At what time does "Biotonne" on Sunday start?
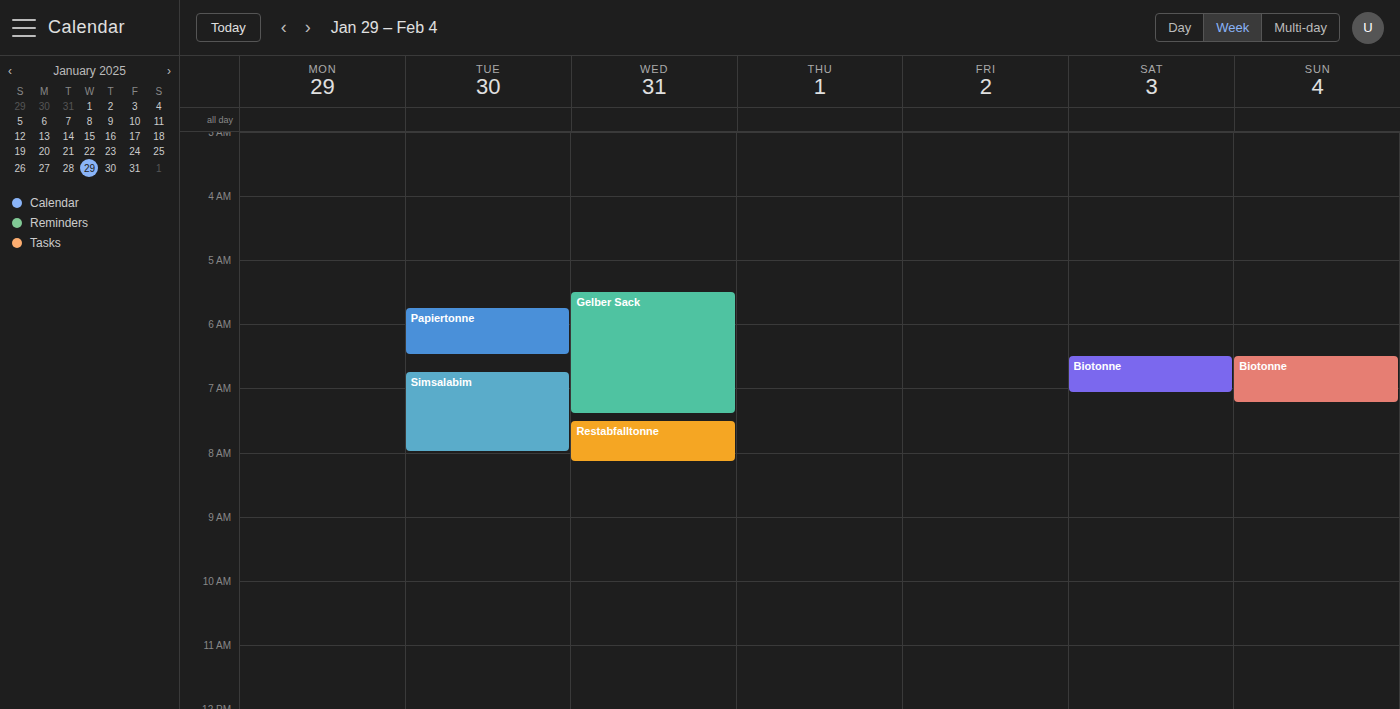
6:30 AM